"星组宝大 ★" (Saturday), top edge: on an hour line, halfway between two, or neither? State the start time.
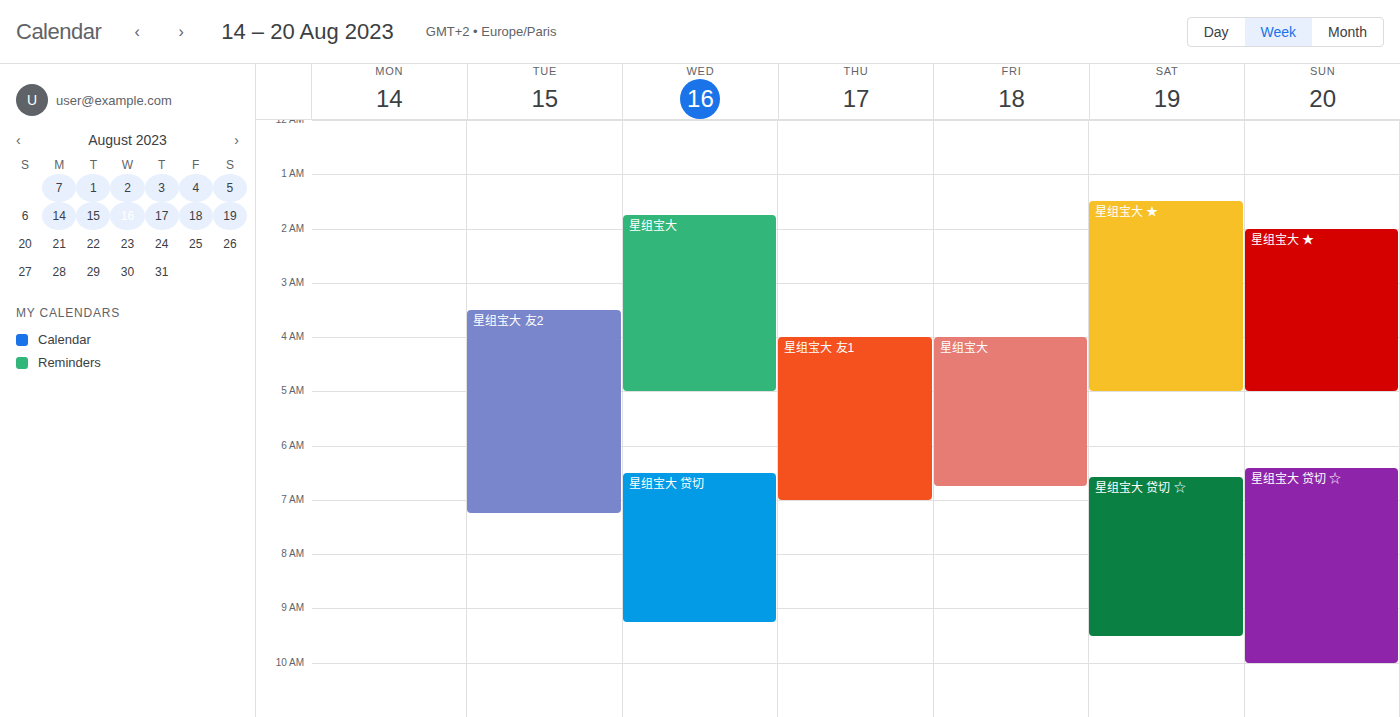
1:30 AM -- halfway between the 1 AM and 2 AM lines.